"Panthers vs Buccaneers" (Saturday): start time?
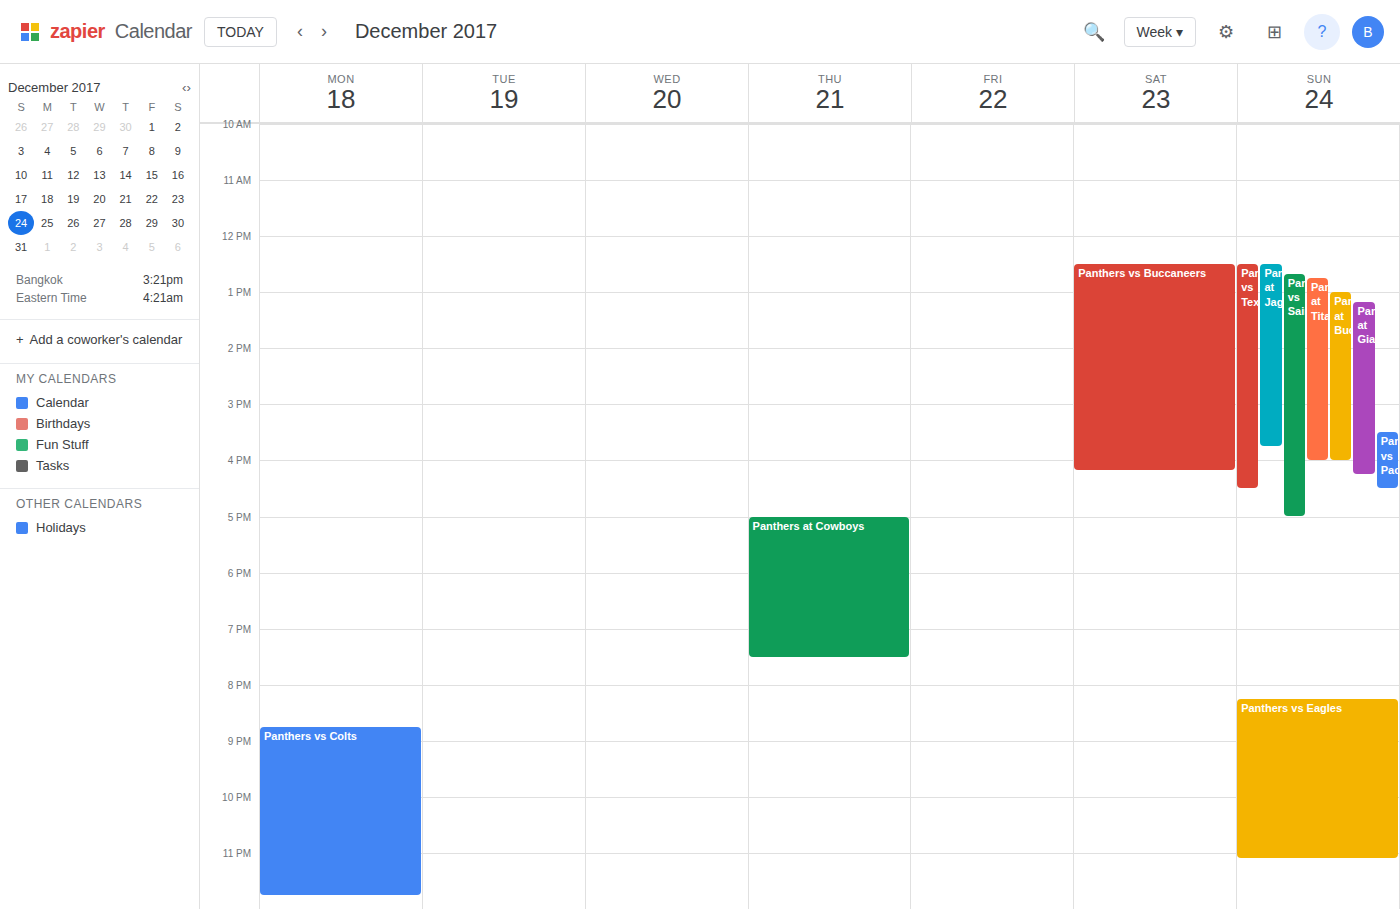
12:30 PM